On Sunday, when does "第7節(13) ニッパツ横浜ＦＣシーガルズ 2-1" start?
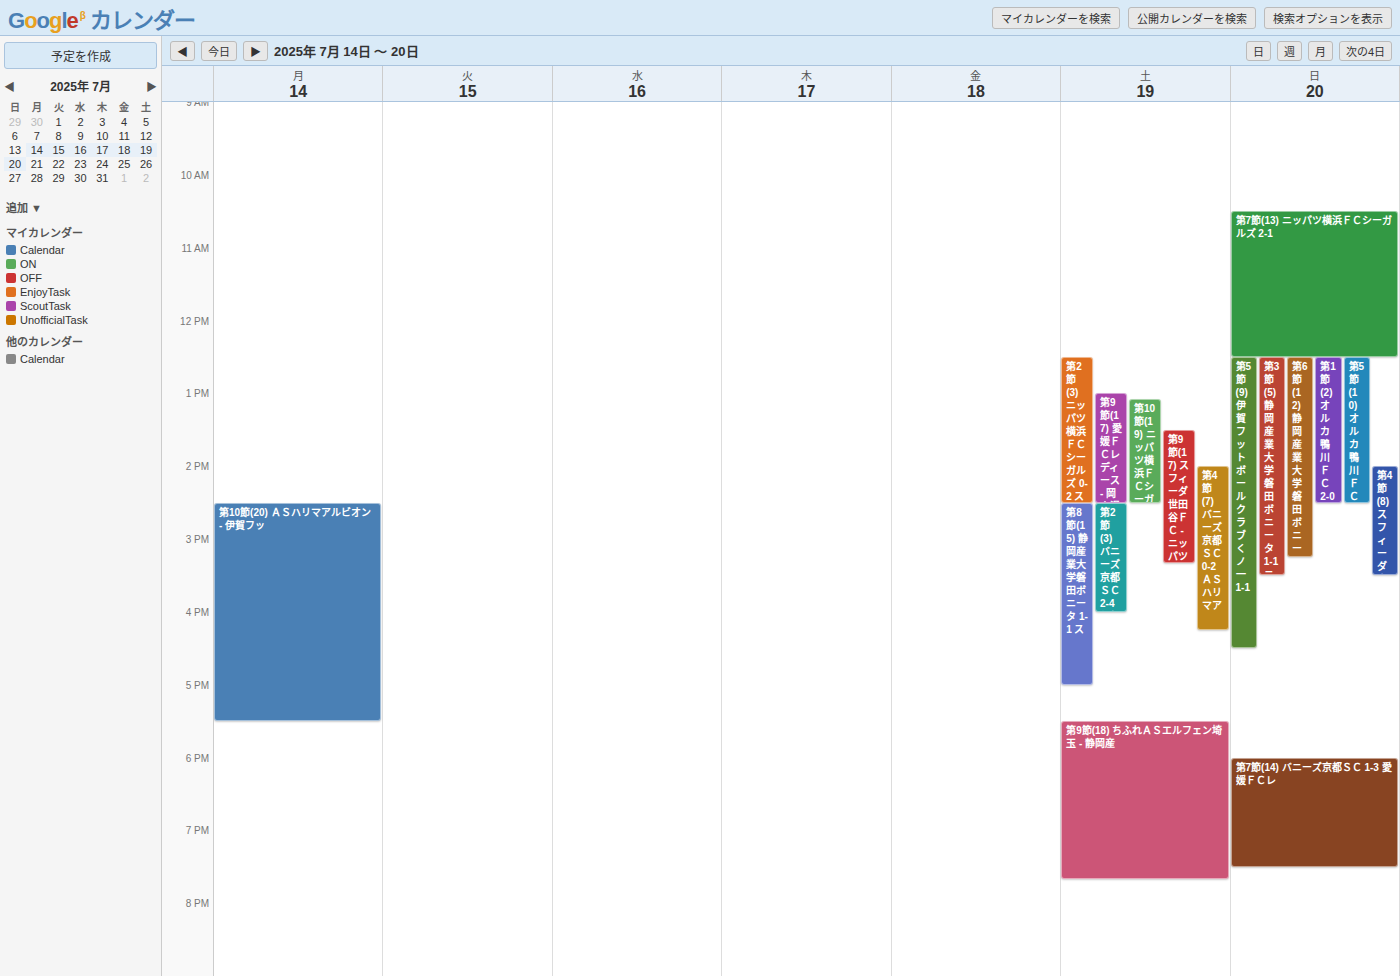
10:30 AM